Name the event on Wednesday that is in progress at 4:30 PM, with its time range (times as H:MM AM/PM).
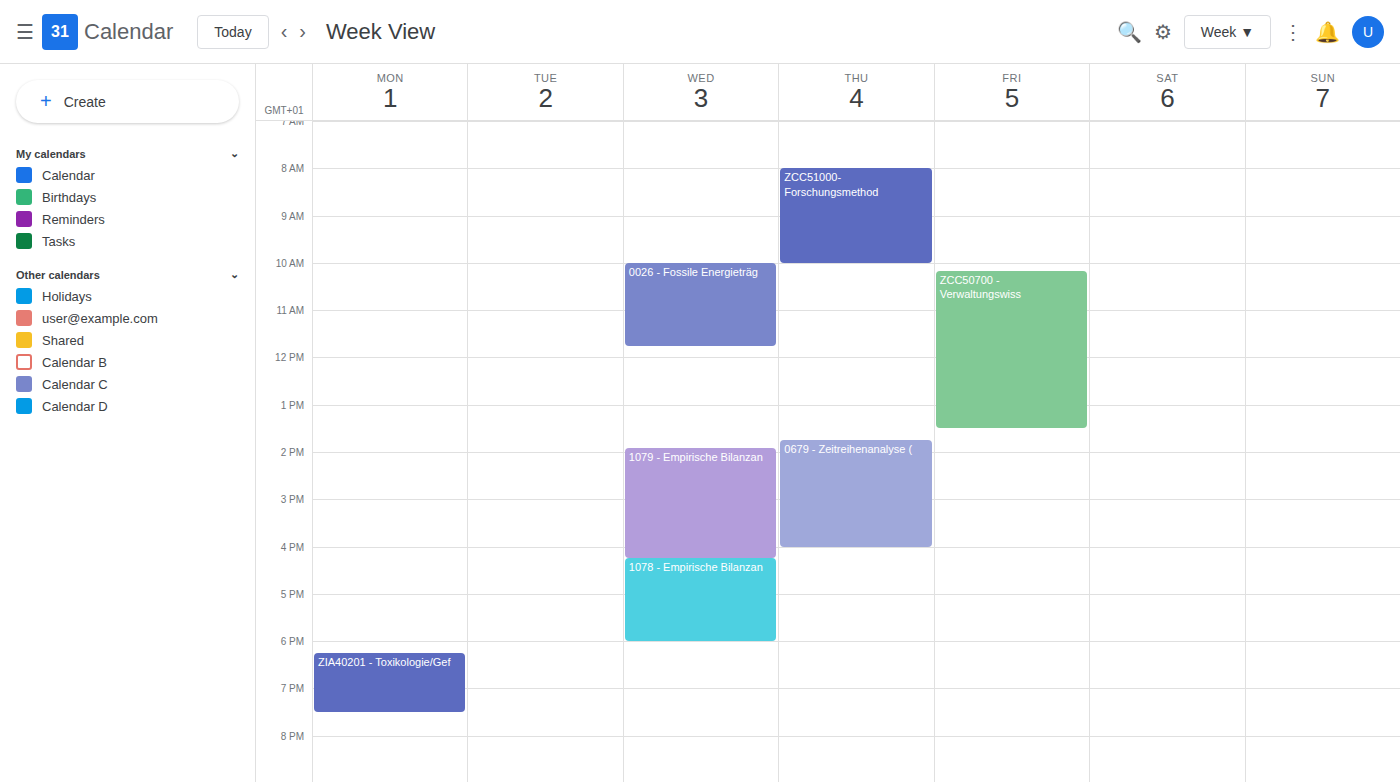
"1078 - Empirische Bilanzan", 4:15 PM to 6:00 PM